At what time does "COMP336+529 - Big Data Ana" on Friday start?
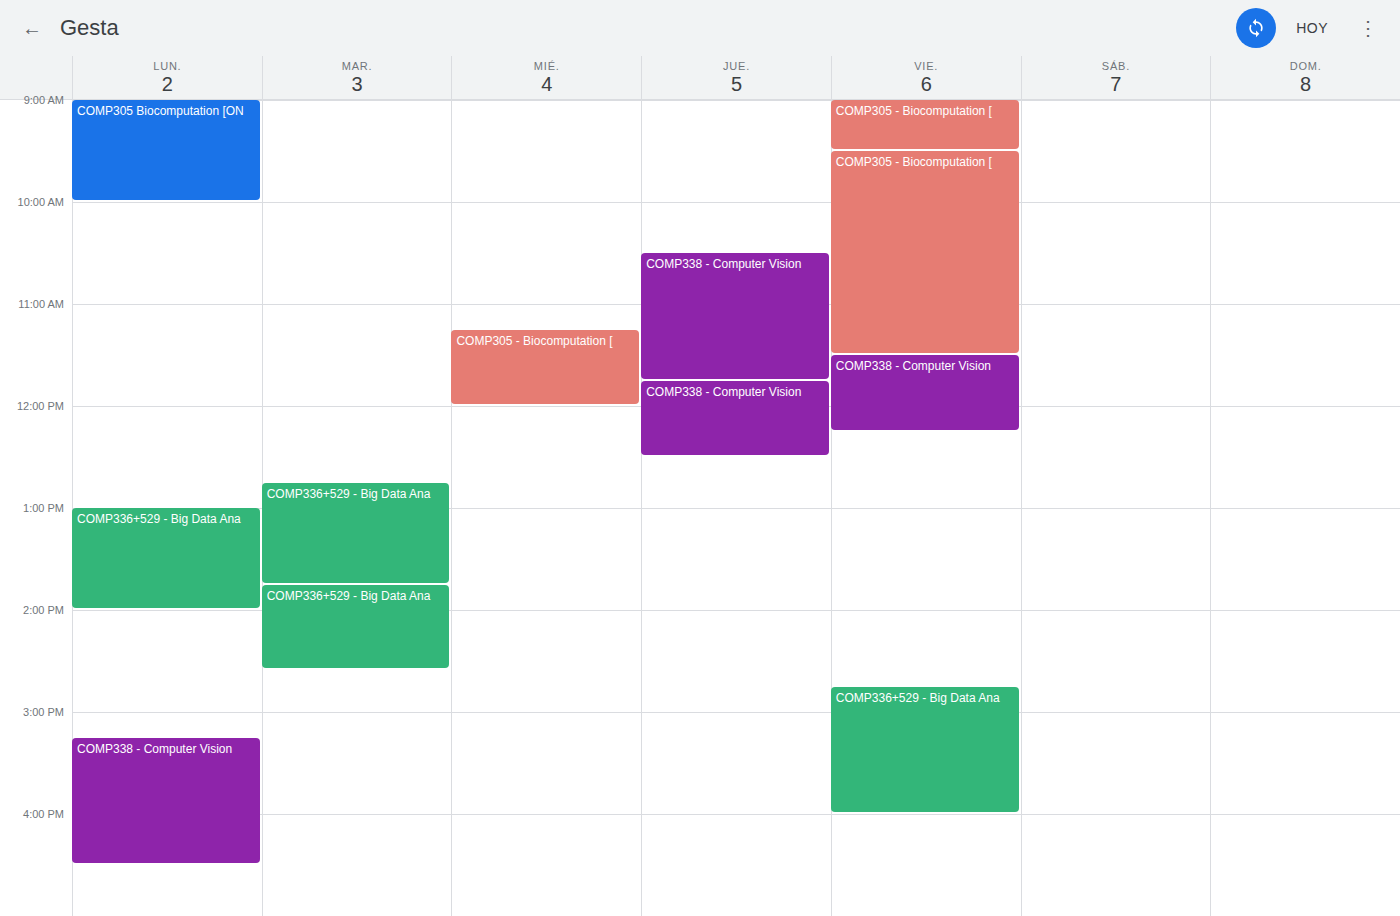
2:45 PM